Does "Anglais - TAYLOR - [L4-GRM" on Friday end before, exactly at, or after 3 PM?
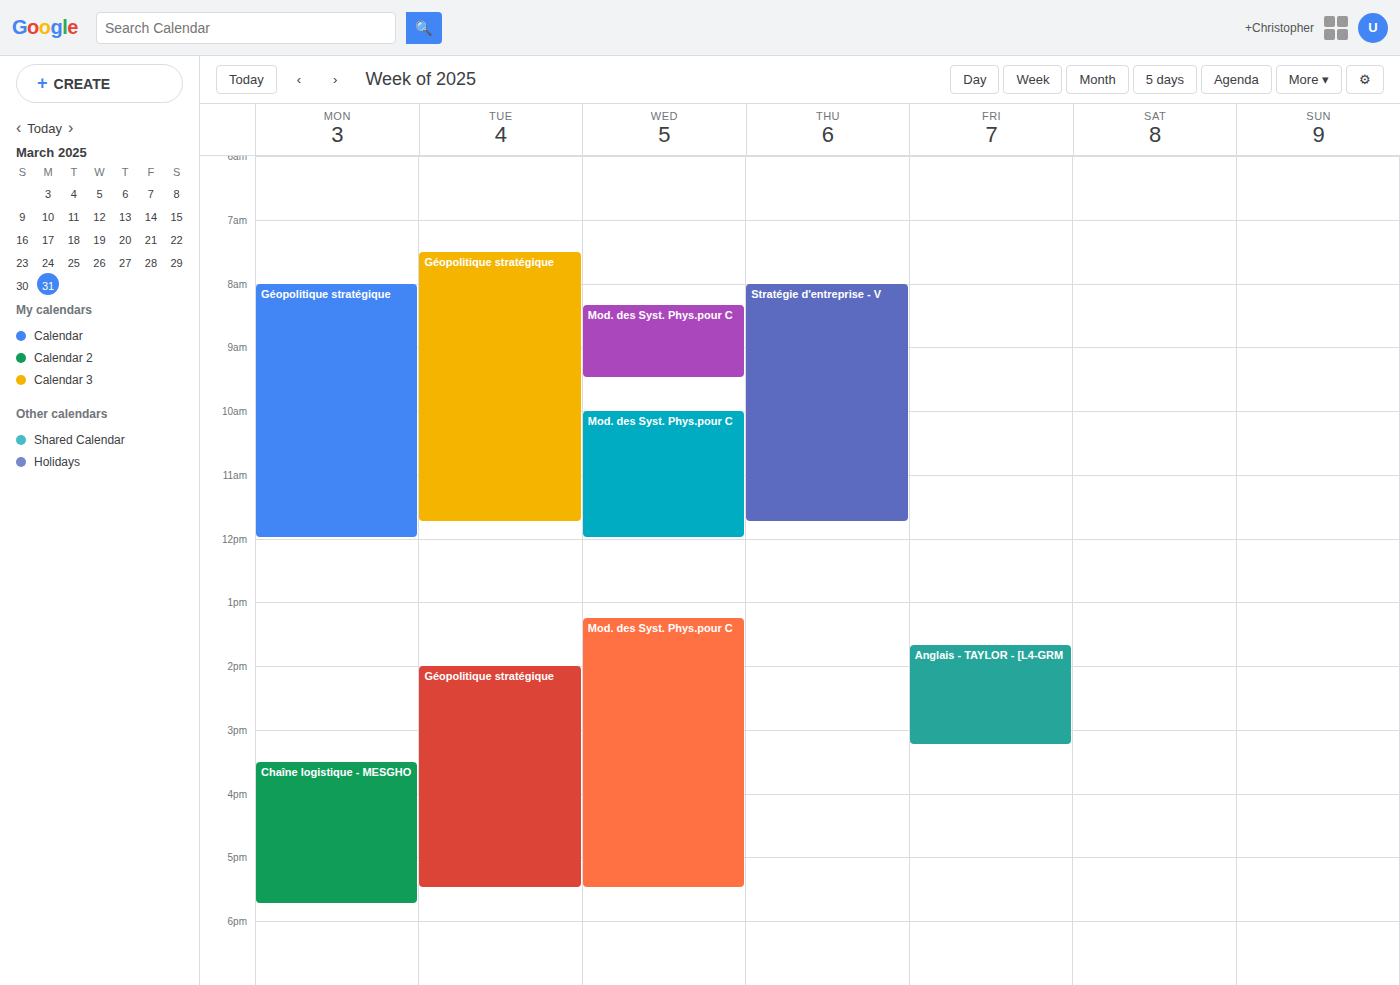
3:15 PM -- after 3 PM, 15 minutes below the 3 PM line.